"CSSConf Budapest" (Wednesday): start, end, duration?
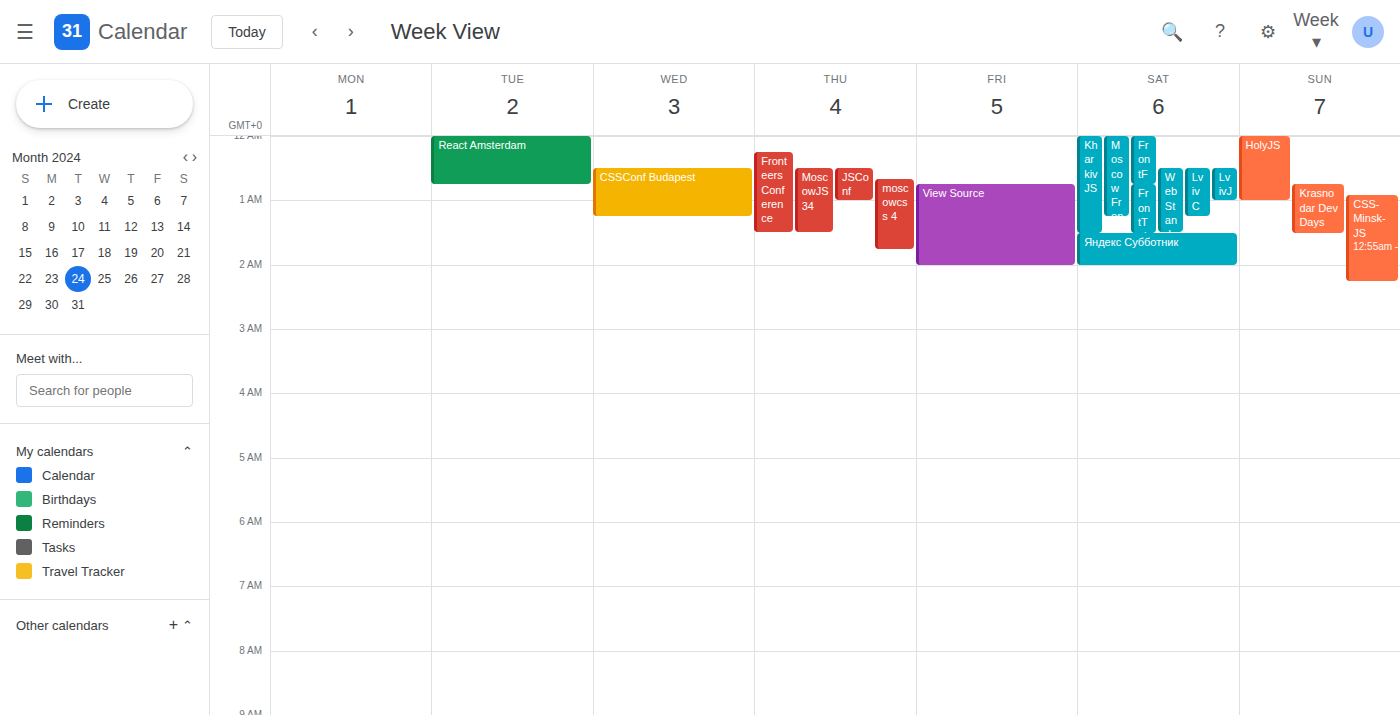
12:30 AM to 1:15 AM, 45 minutes